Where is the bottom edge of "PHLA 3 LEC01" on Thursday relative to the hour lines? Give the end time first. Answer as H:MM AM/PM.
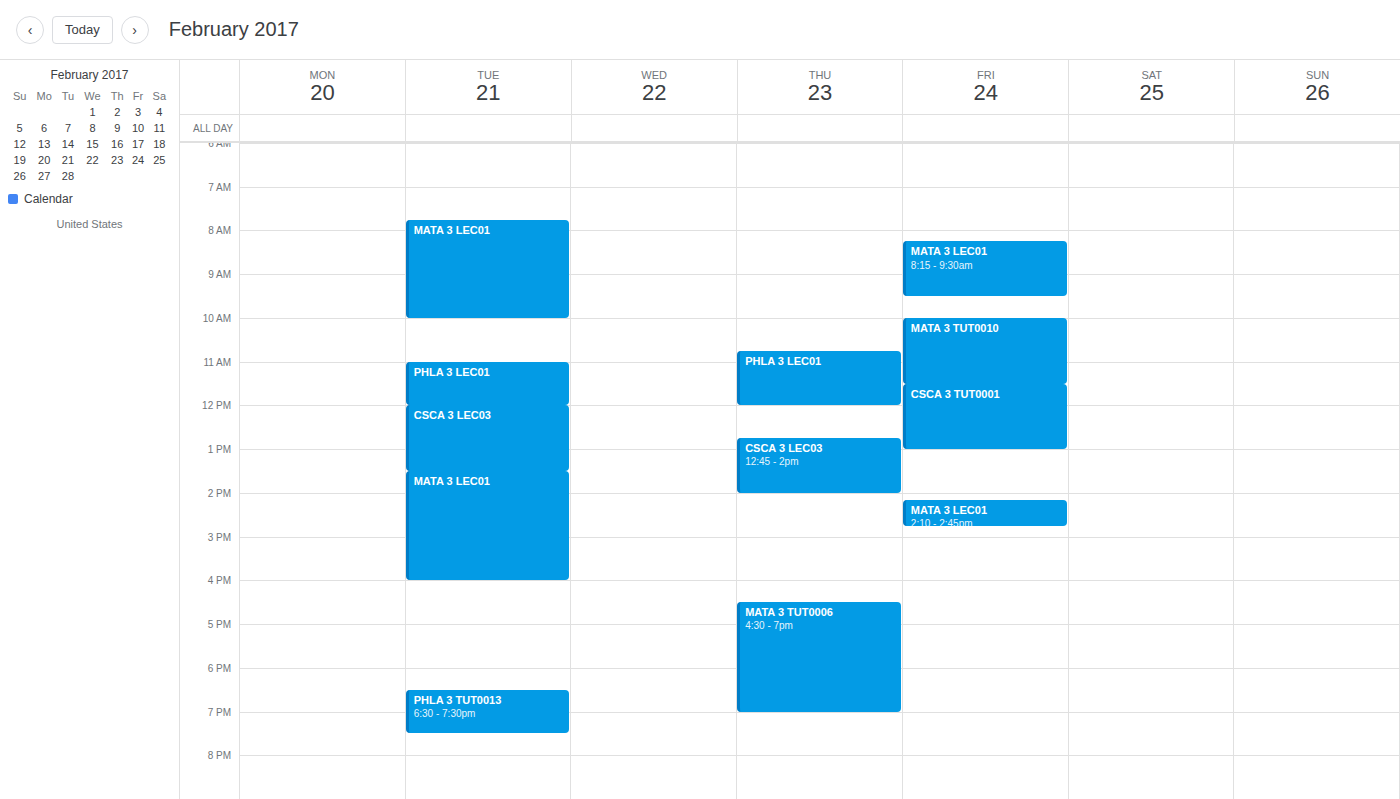
12:00 PM -- exactly on the 12 PM line.